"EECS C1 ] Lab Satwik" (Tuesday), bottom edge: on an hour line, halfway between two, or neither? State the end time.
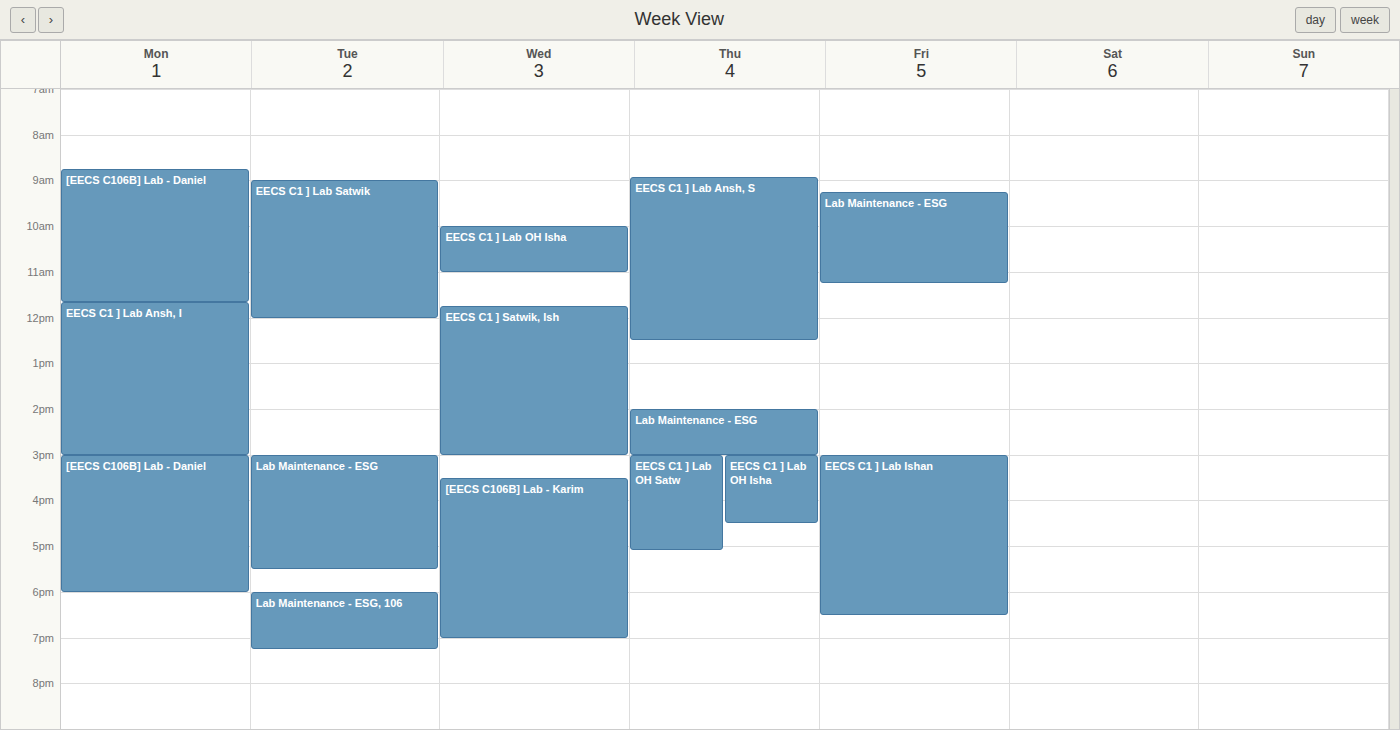
12:00 PM -- exactly on the 12 PM line.